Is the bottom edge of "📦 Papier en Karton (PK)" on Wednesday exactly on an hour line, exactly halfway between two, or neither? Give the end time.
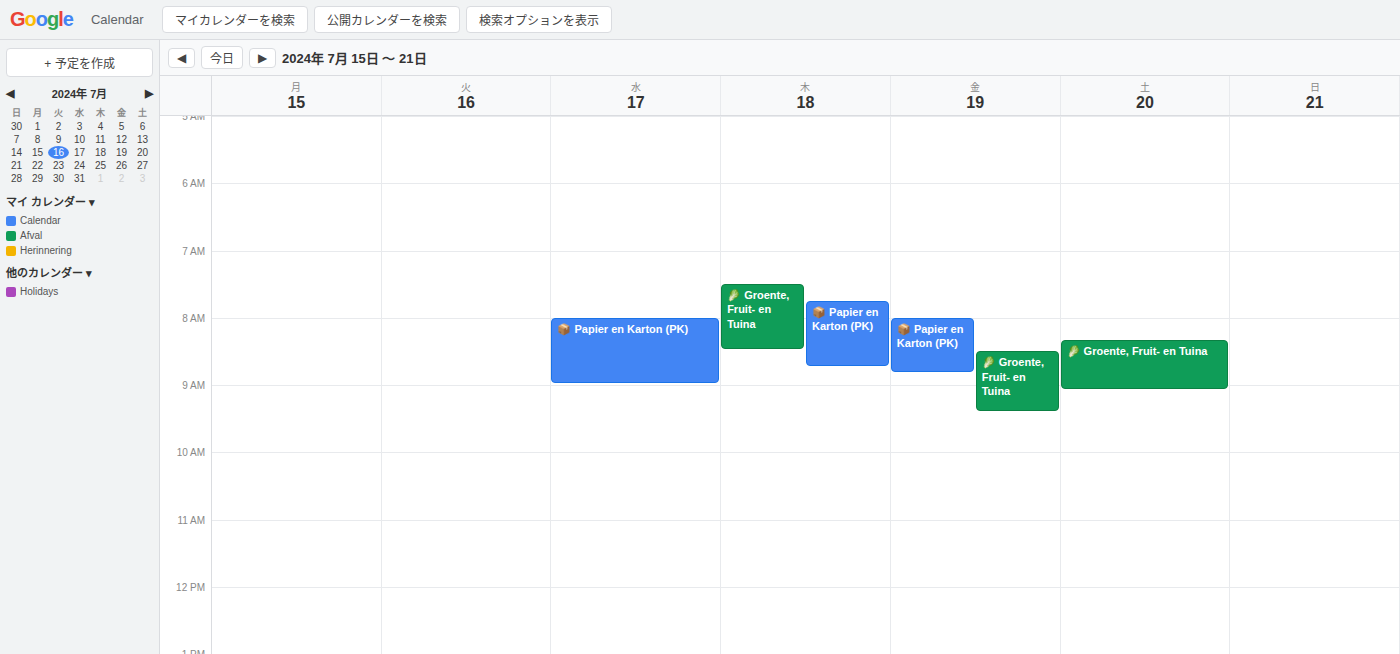
9:00 AM -- exactly on the 9 AM line.